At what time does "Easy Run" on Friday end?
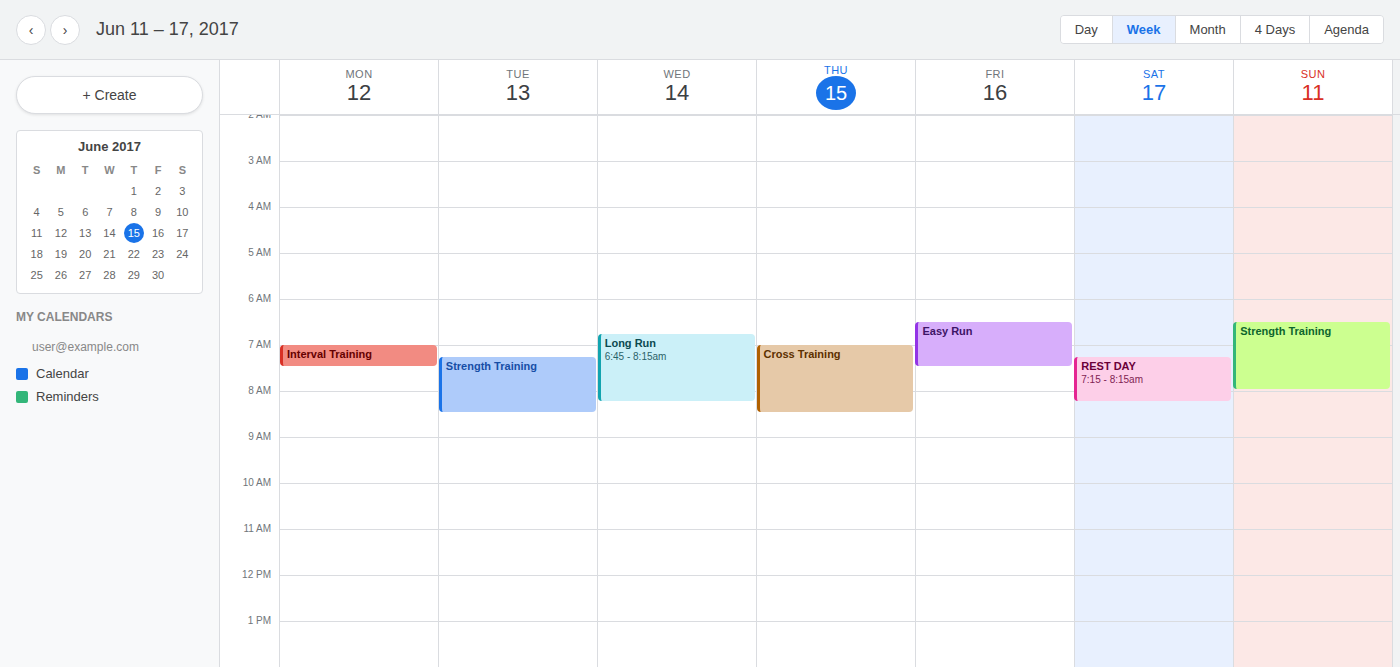
7:30 AM